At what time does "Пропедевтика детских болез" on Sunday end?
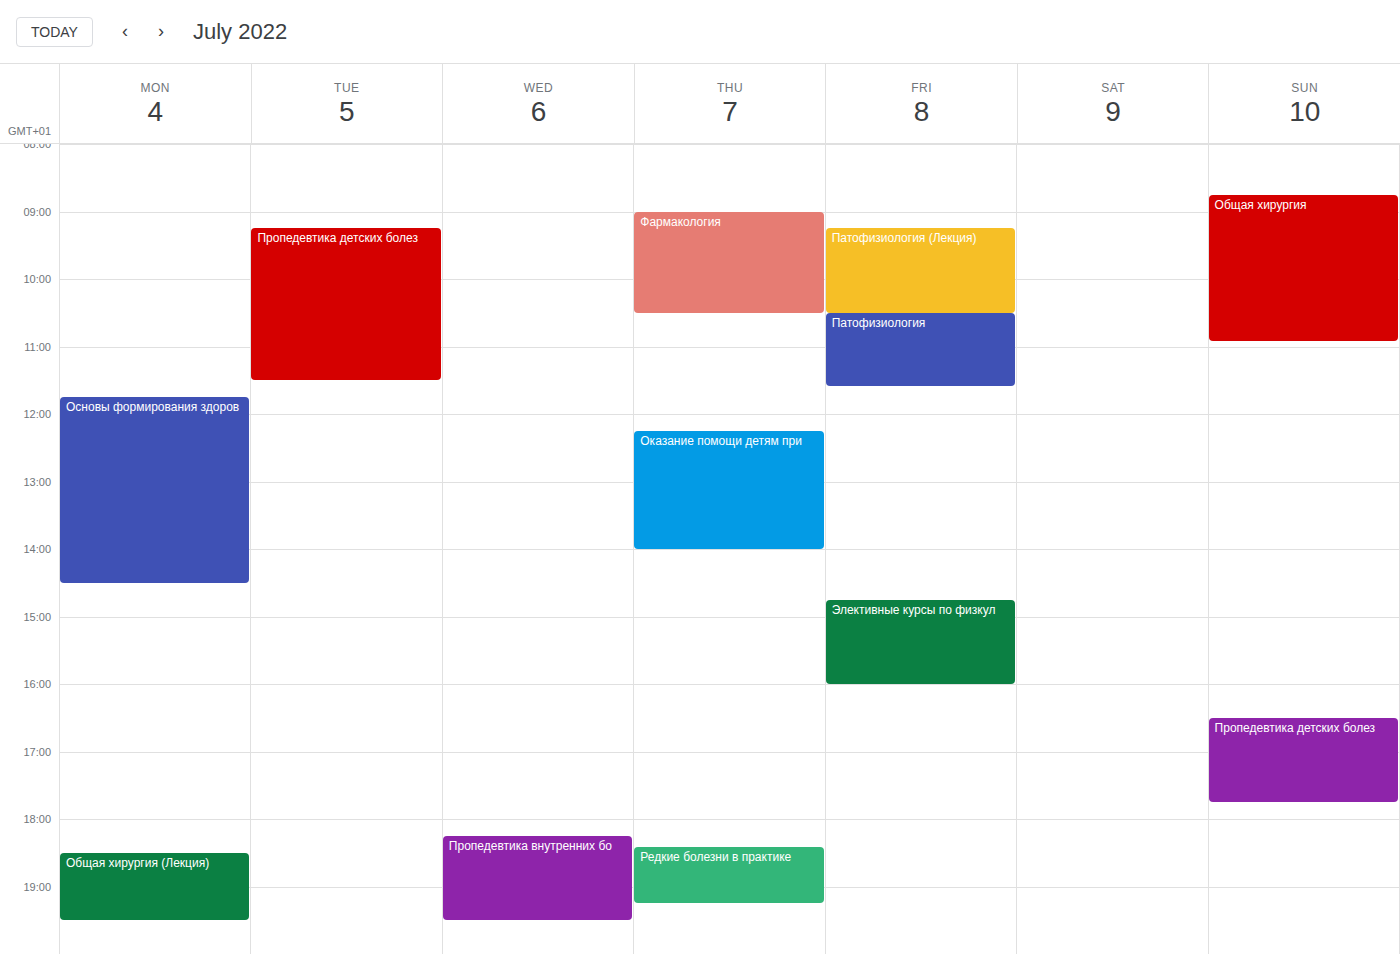
5:45 PM